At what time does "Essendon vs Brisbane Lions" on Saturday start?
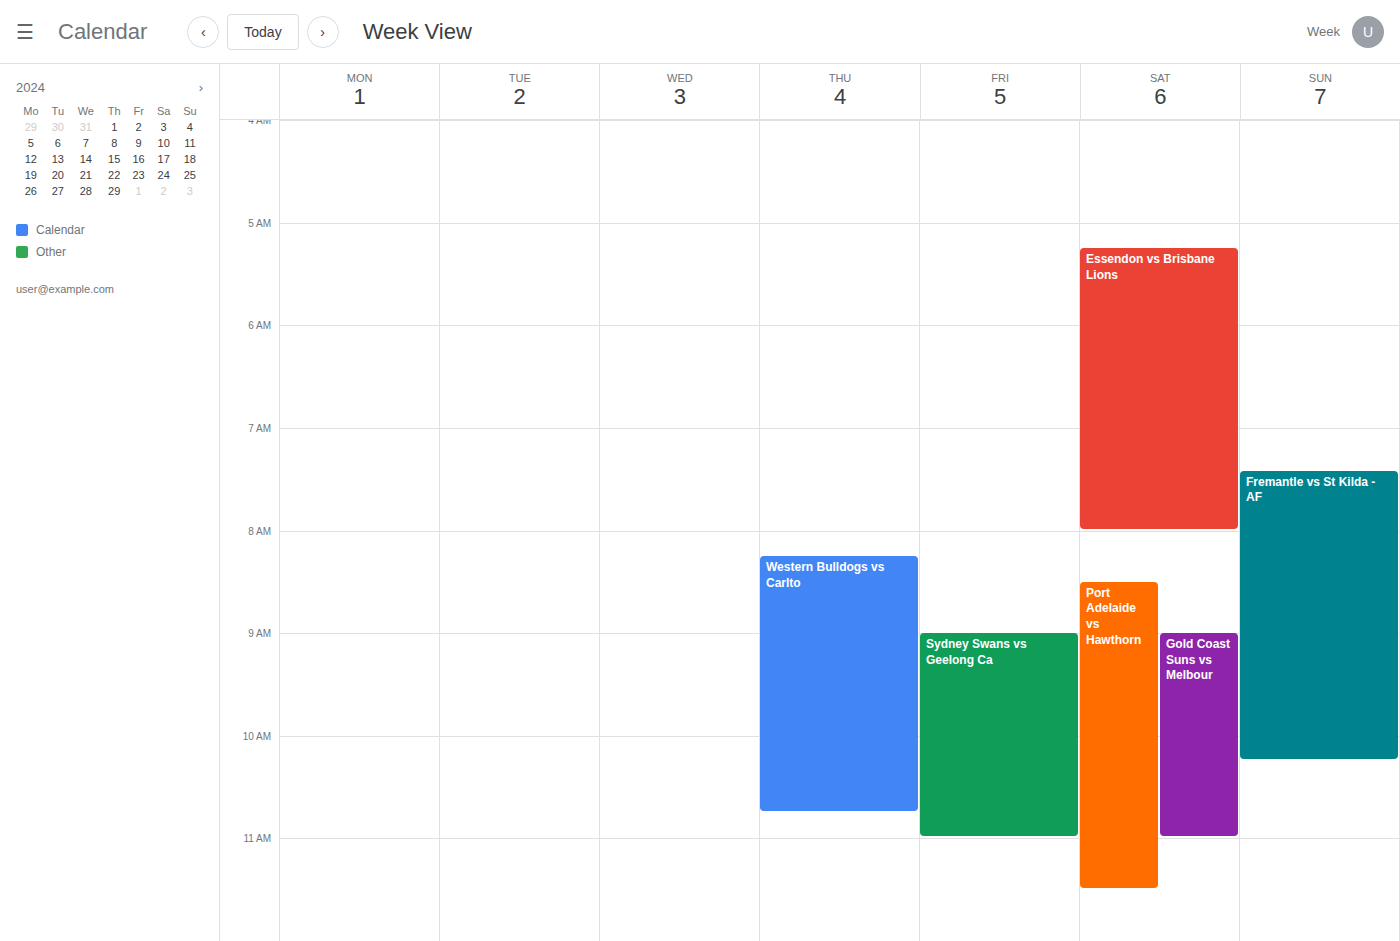
5:15 AM